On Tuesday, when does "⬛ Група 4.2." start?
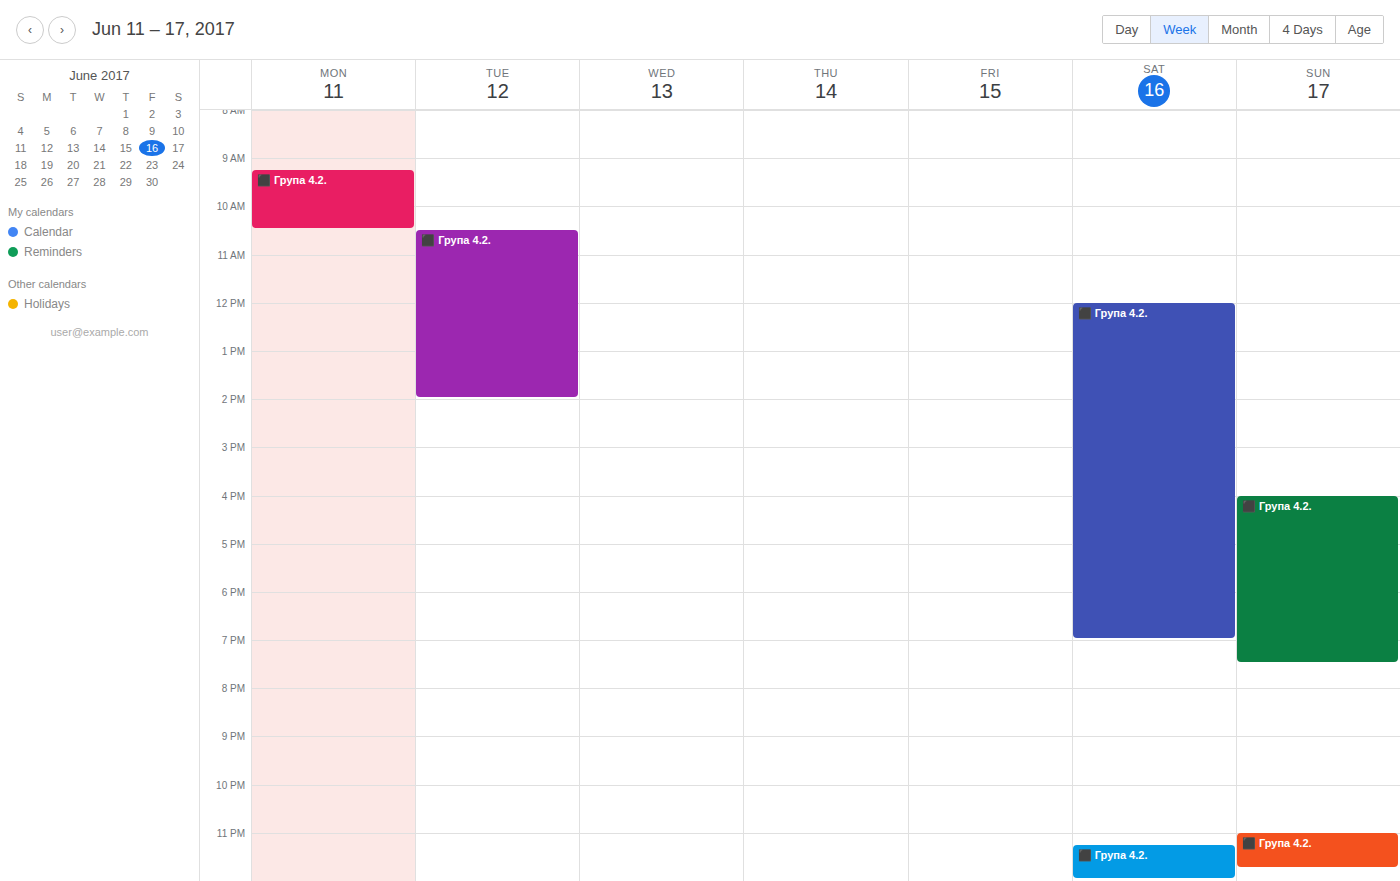
10:30 AM